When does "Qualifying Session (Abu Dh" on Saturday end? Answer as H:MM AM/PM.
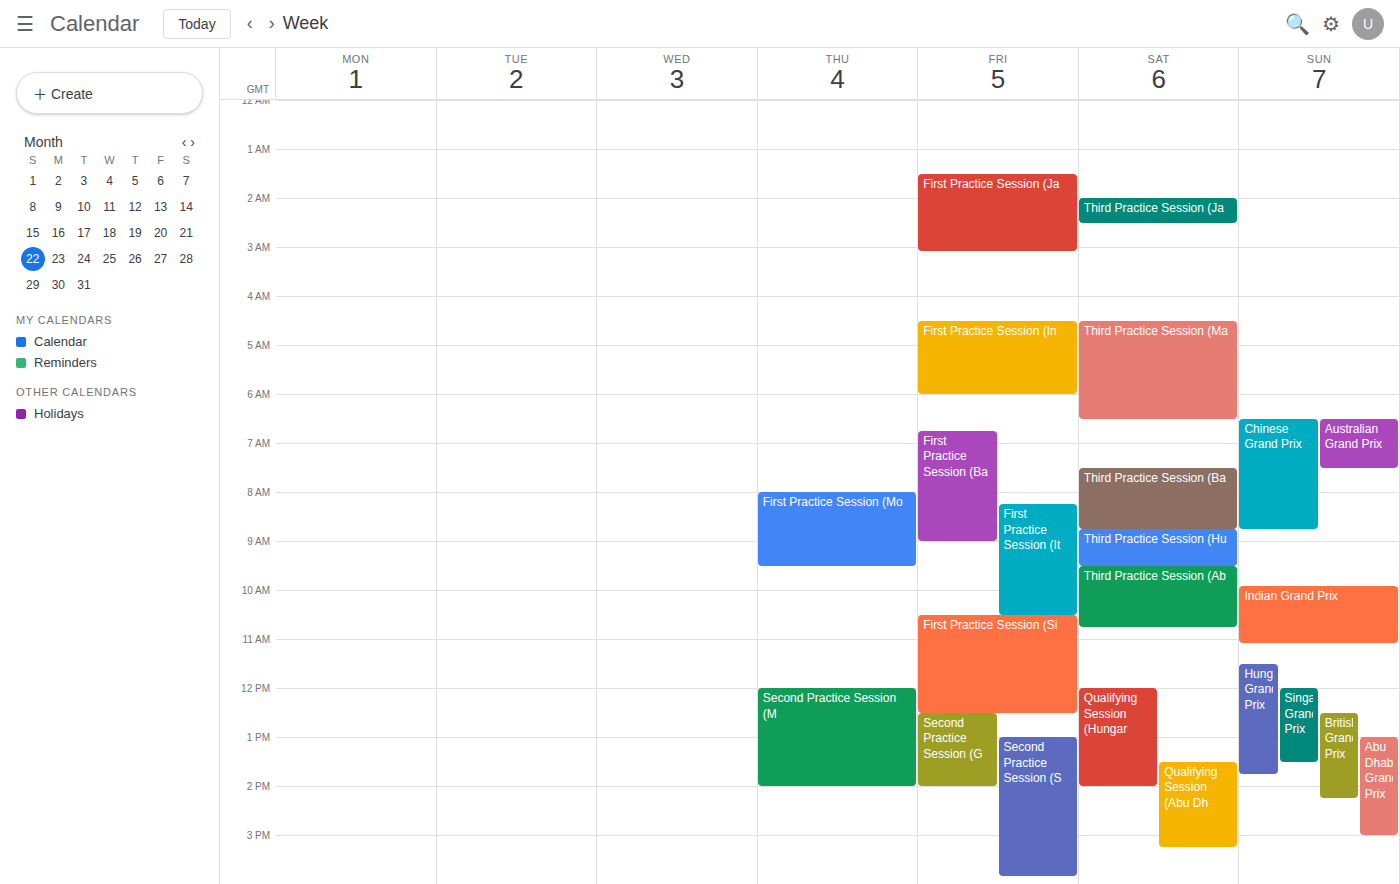
3:15 PM